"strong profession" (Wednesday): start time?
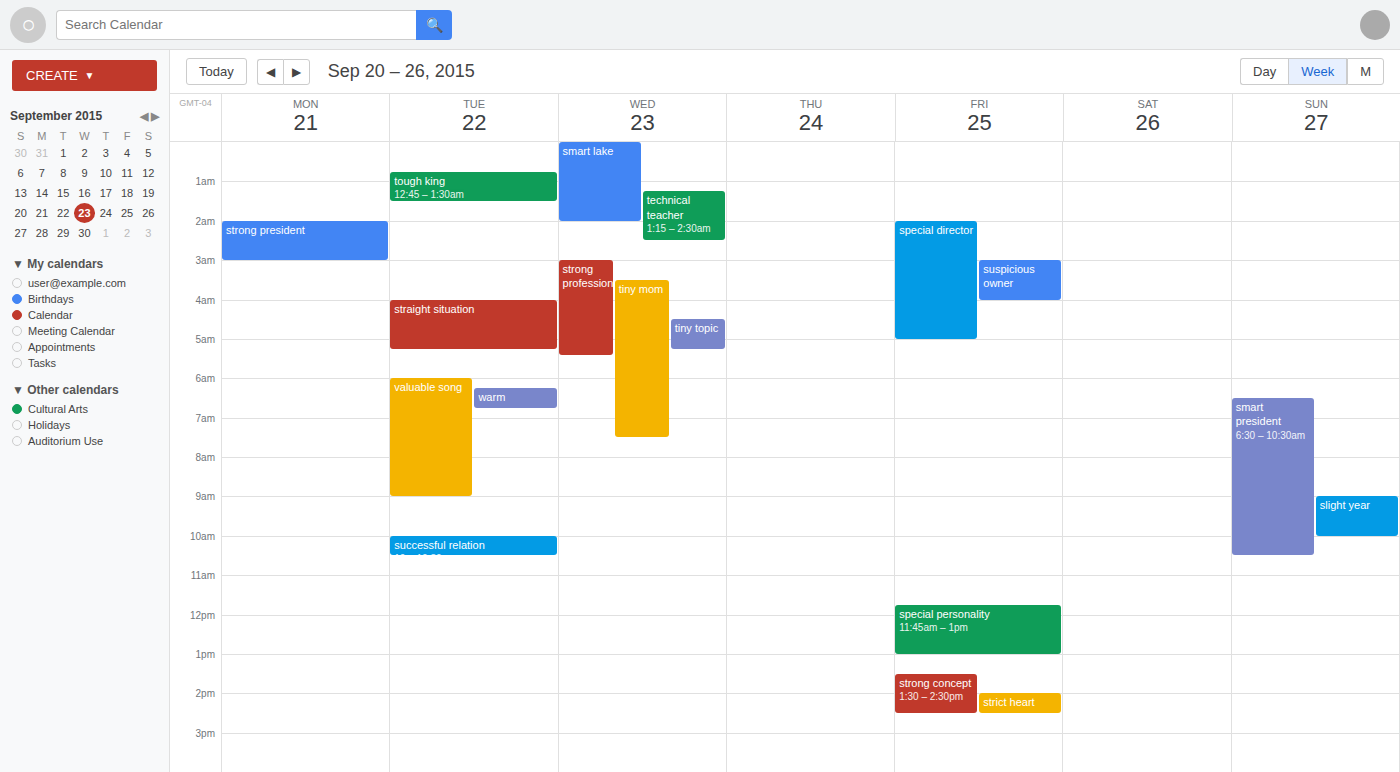
3:00 AM